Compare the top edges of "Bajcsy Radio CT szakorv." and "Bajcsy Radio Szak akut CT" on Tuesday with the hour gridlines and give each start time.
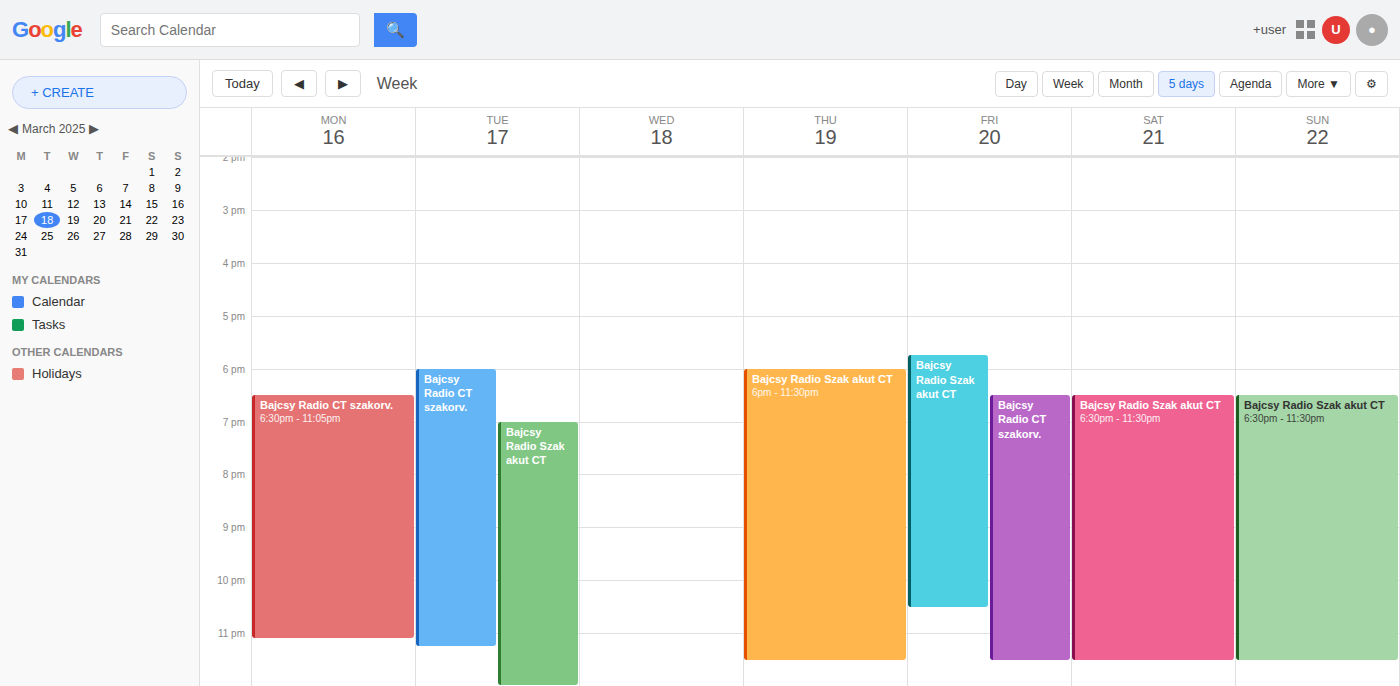
"Bajcsy Radio CT szakorv.": 6:00 PM, exactly on the 6 PM line. "Bajcsy Radio Szak akut CT": 7:00 PM, exactly on the 7 PM line.